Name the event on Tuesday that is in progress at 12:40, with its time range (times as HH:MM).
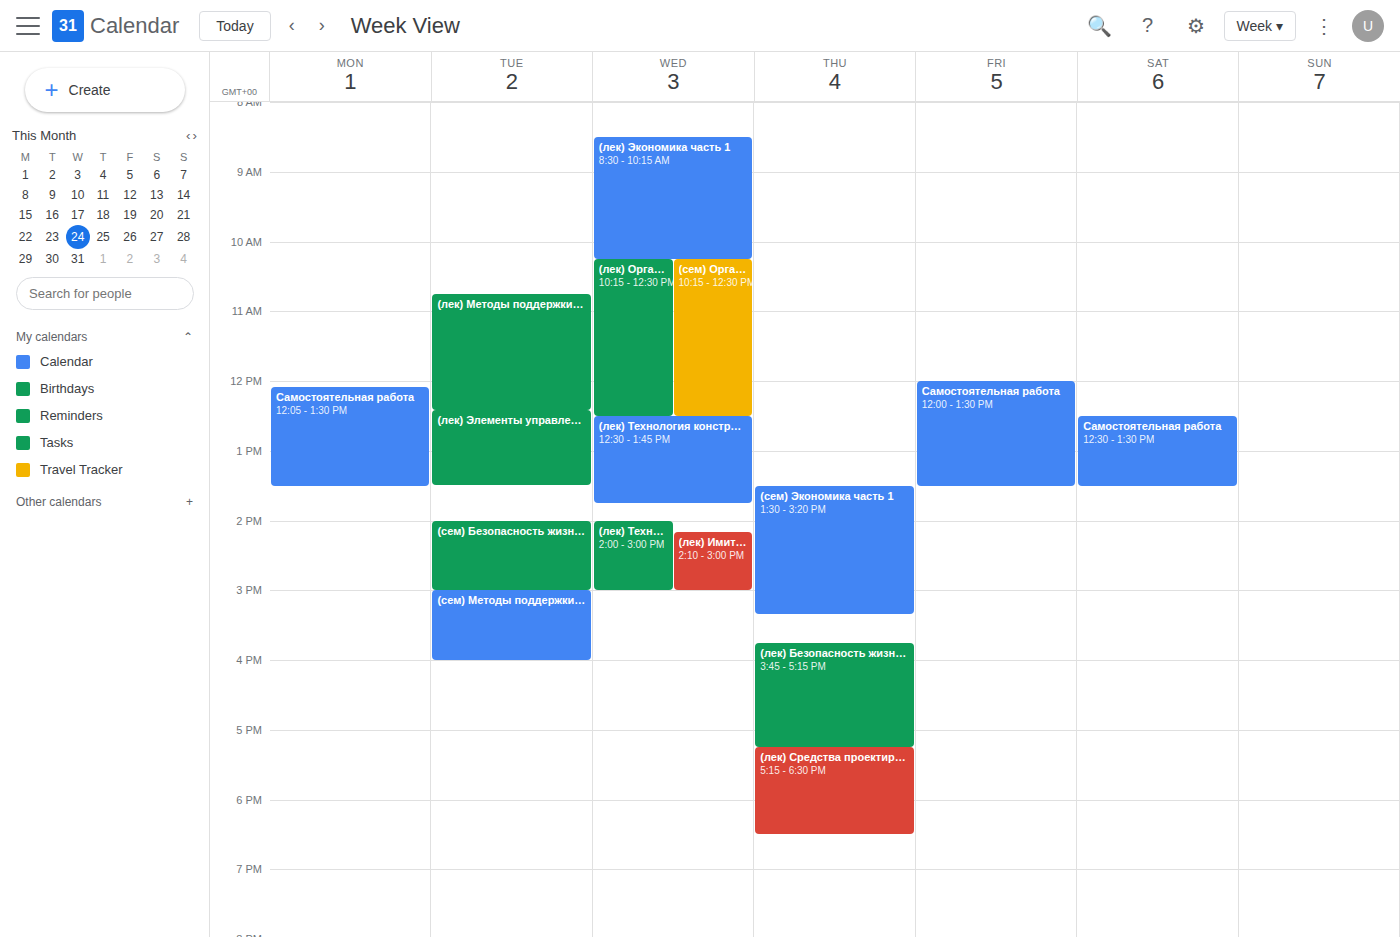
"(лек) Элементы управления", 12:25 to 13:30